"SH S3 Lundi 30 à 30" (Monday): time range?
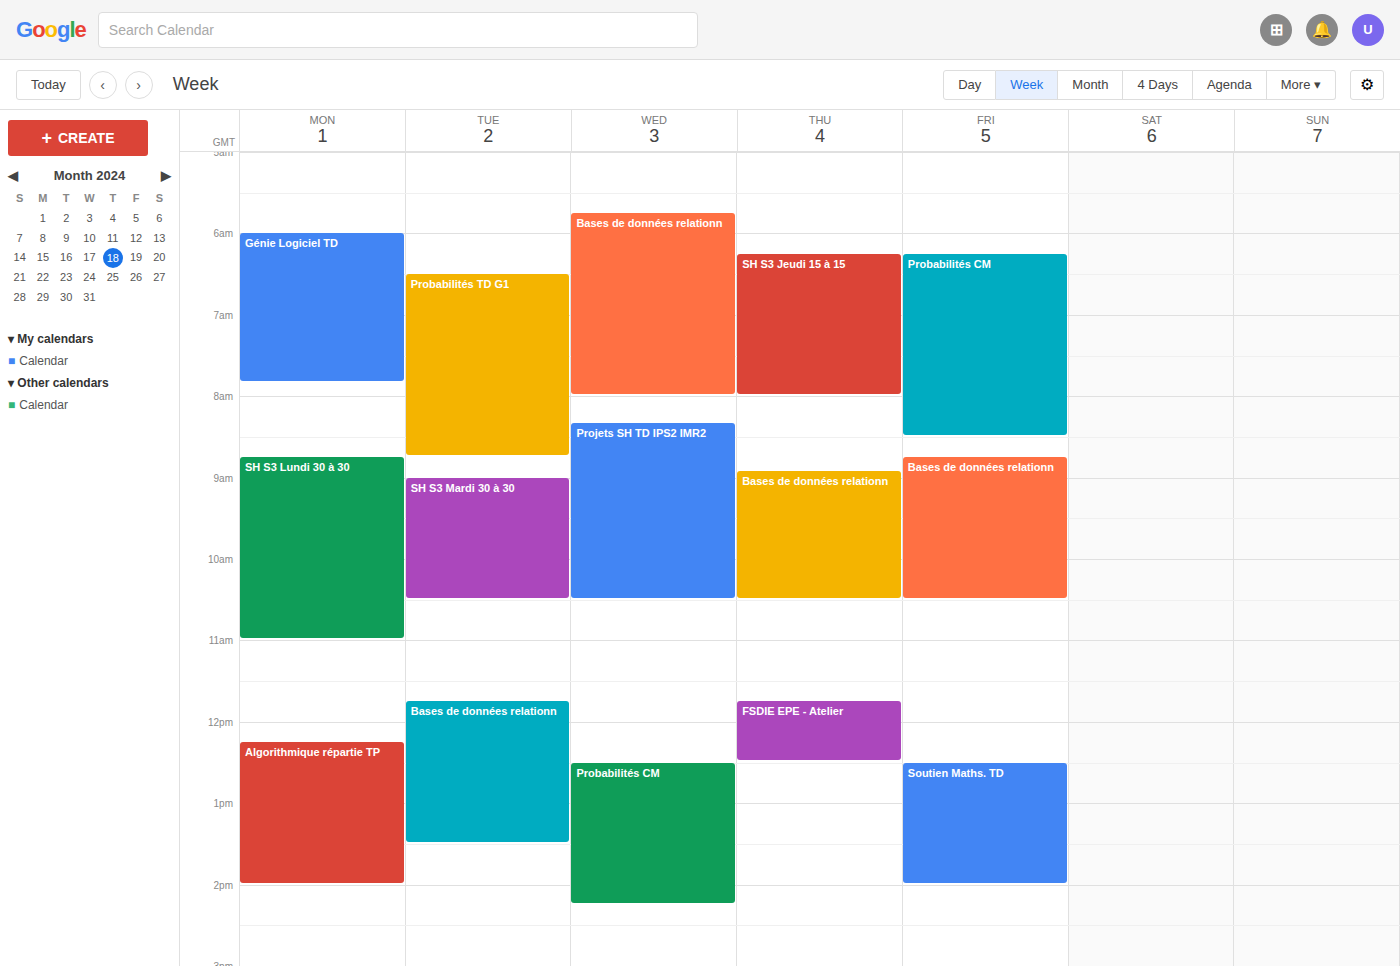
8:45 AM to 11:00 AM